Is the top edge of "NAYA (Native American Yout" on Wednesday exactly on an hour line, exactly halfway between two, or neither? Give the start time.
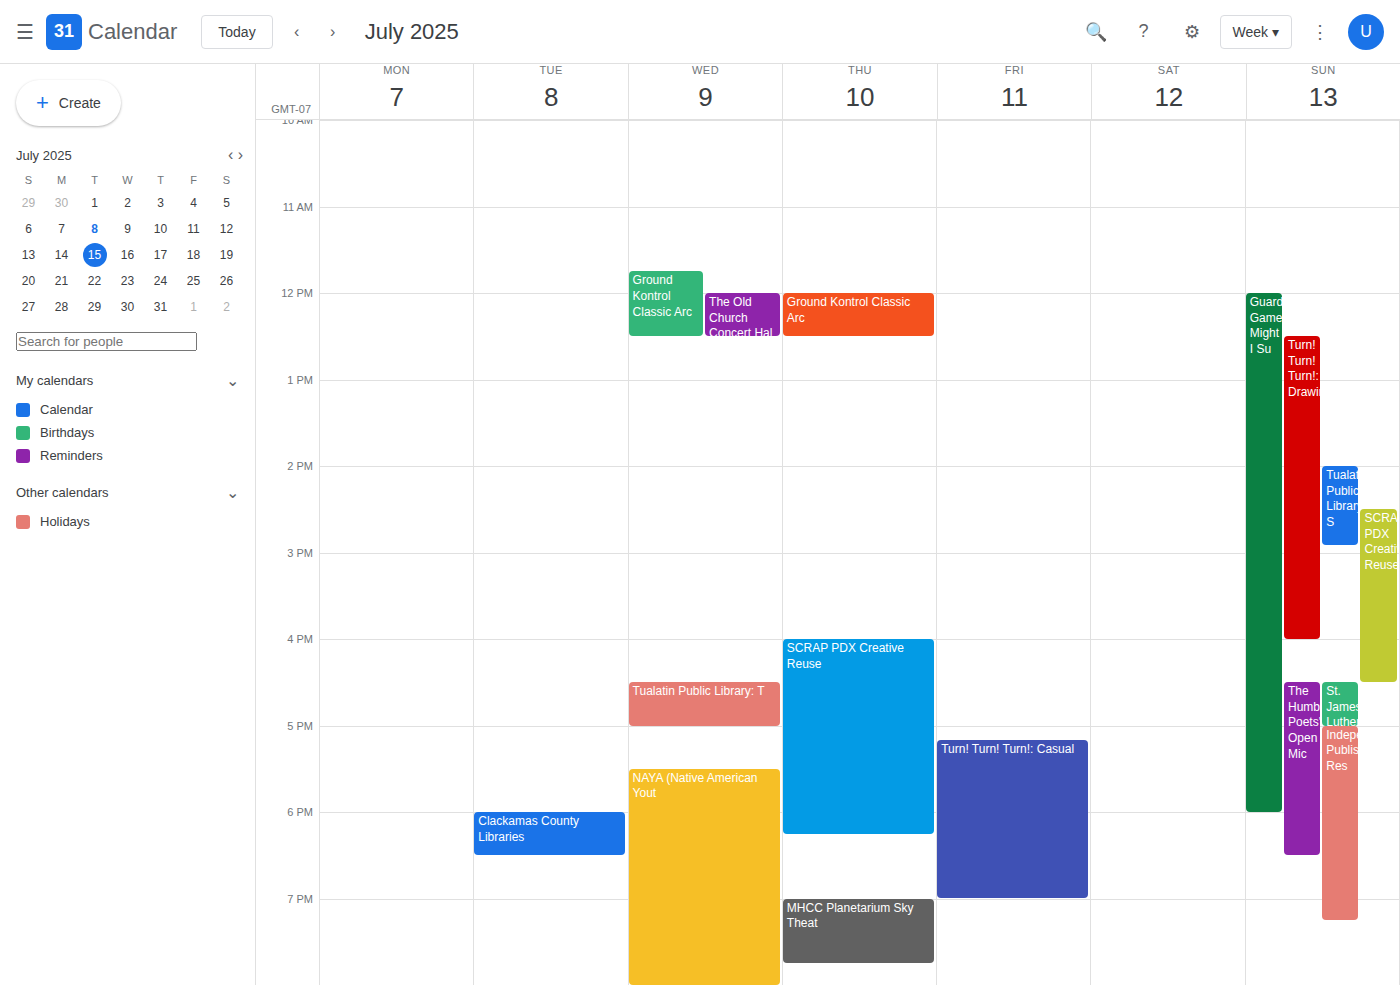
5:30 PM -- halfway between the 5 PM and 6 PM lines.